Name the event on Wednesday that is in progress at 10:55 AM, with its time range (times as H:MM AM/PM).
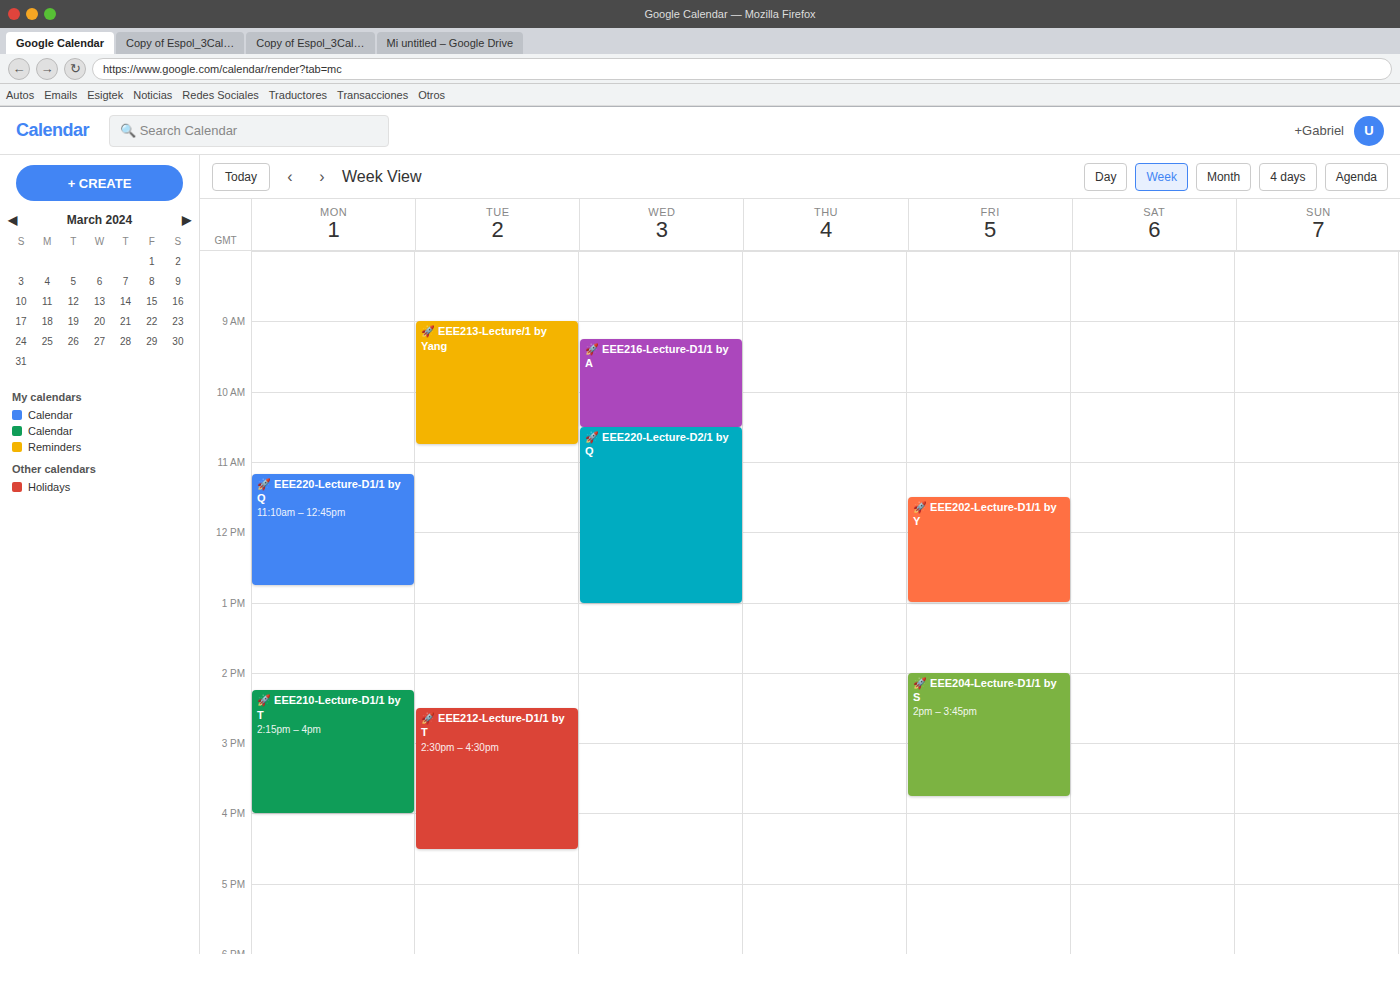
"🚀 EEE220-Lecture-D2/1 by Q", 10:30 AM to 1:00 PM